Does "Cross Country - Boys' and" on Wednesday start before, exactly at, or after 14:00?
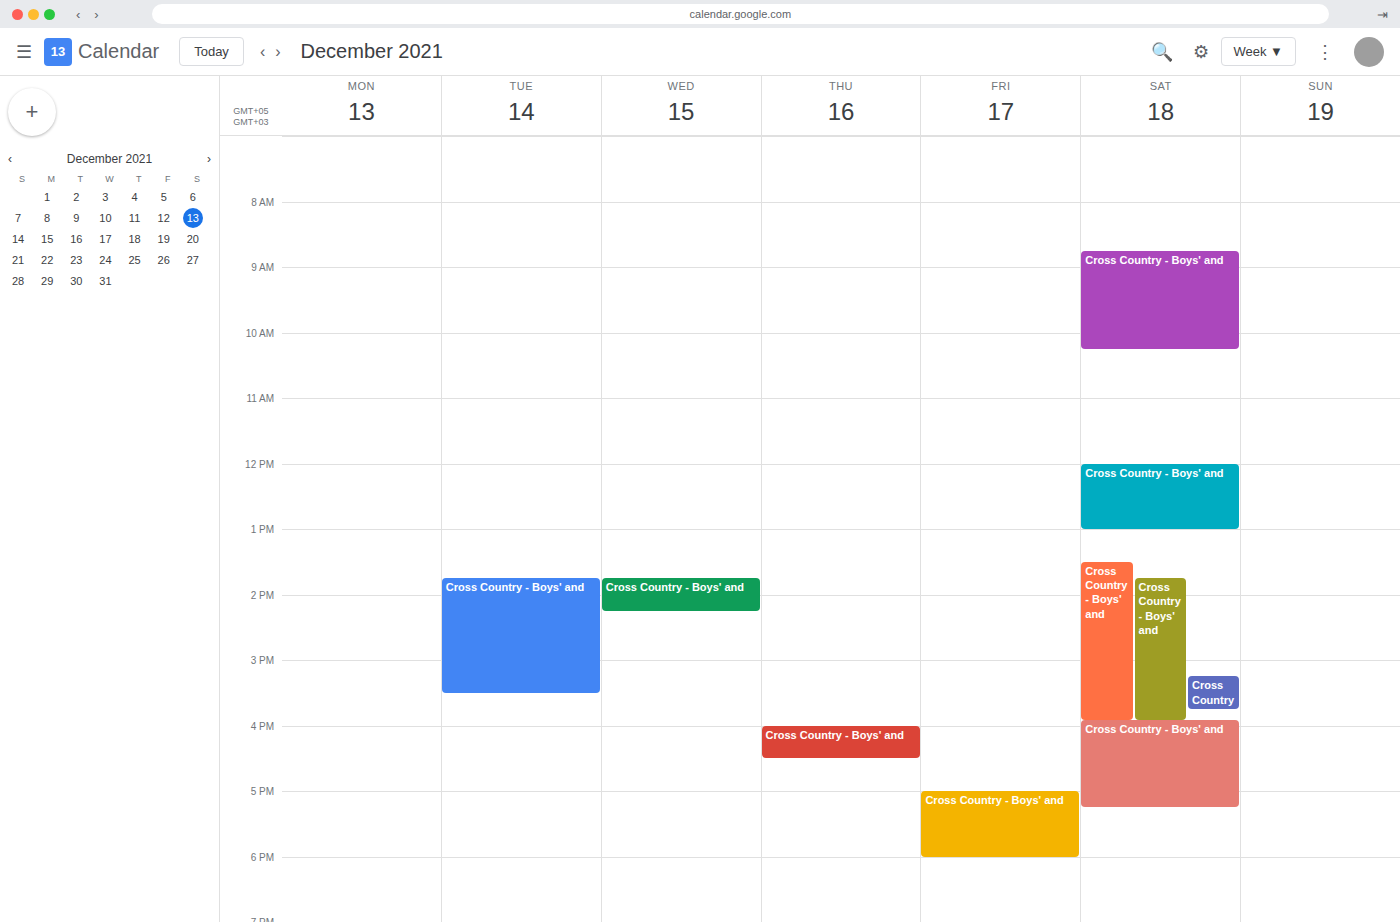
13:45 -- before 14:00, 15 minutes above the 14:00 line.